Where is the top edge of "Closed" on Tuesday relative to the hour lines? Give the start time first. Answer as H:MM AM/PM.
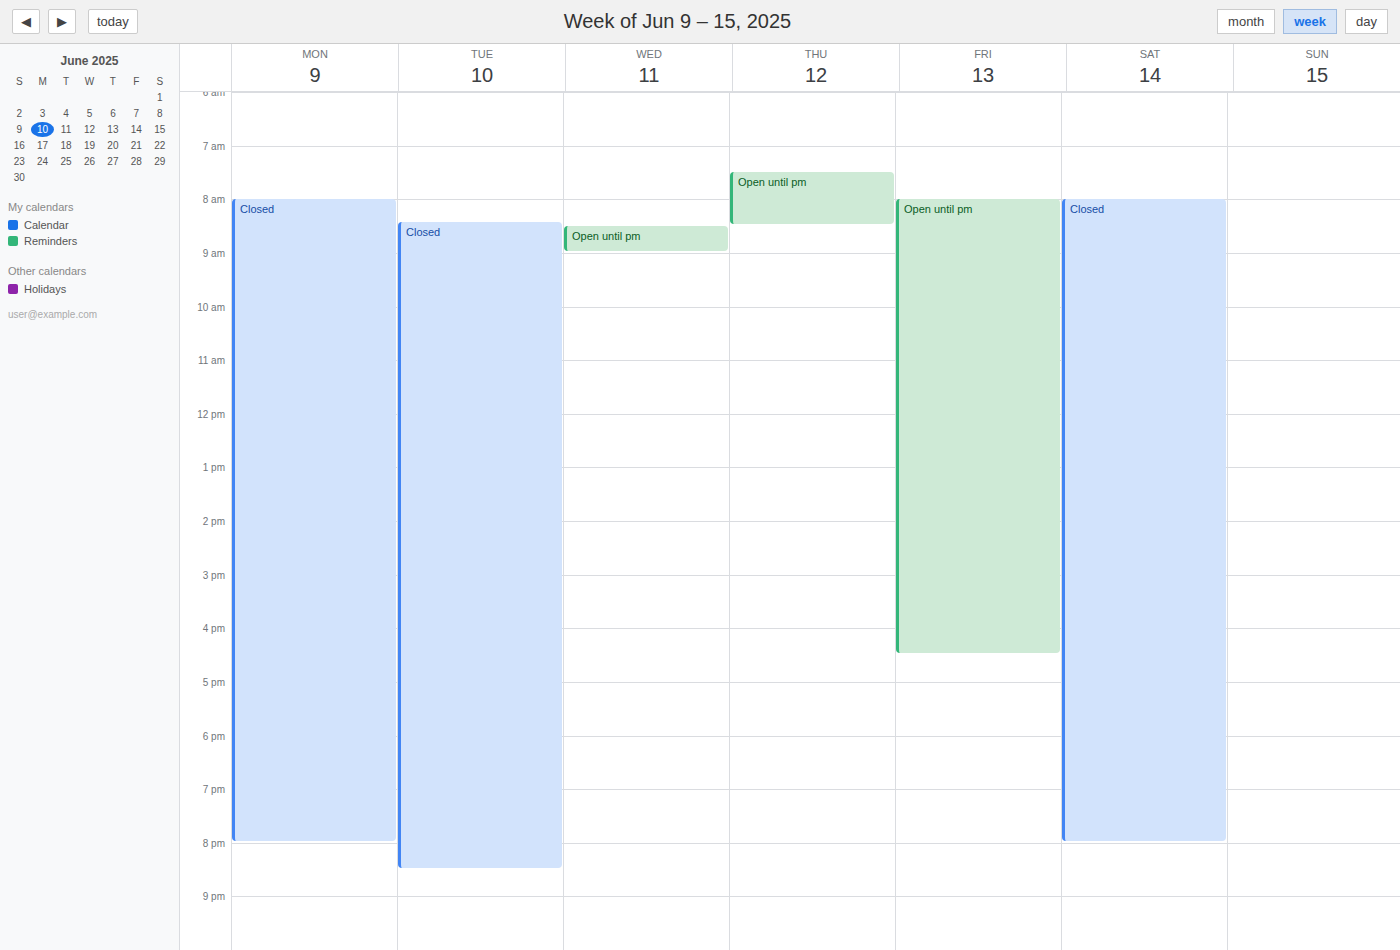
8:25 AM -- neither: 25 minutes below the 8 AM line and 35 minutes above the 9 AM line.